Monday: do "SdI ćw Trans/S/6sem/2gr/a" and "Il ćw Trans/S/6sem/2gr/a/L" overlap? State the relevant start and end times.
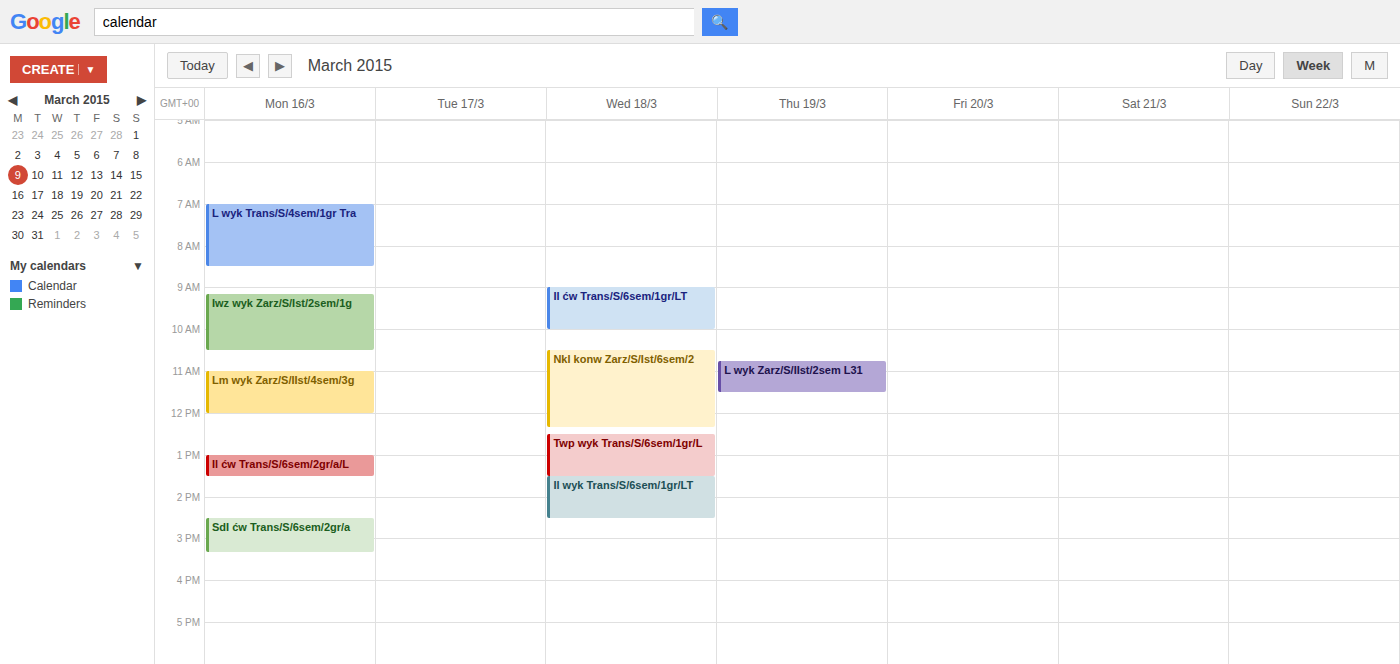
"Il ćw Trans/S/6sem/2gr/a/L" ends at 1:30 PM and "SdI ćw Trans/S/6sem/2gr/a" starts at 2:30 PM -- no overlap.